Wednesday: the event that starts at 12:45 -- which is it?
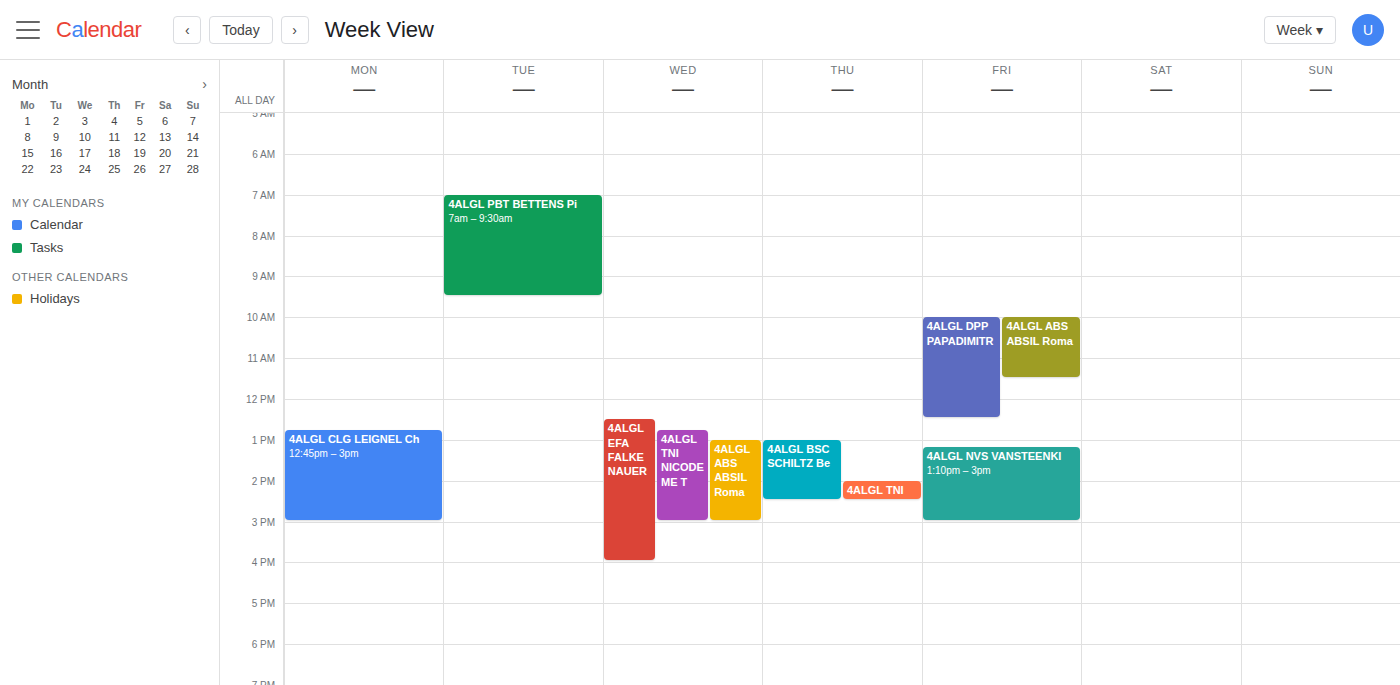
"4ALGL TNI NICODEME T"